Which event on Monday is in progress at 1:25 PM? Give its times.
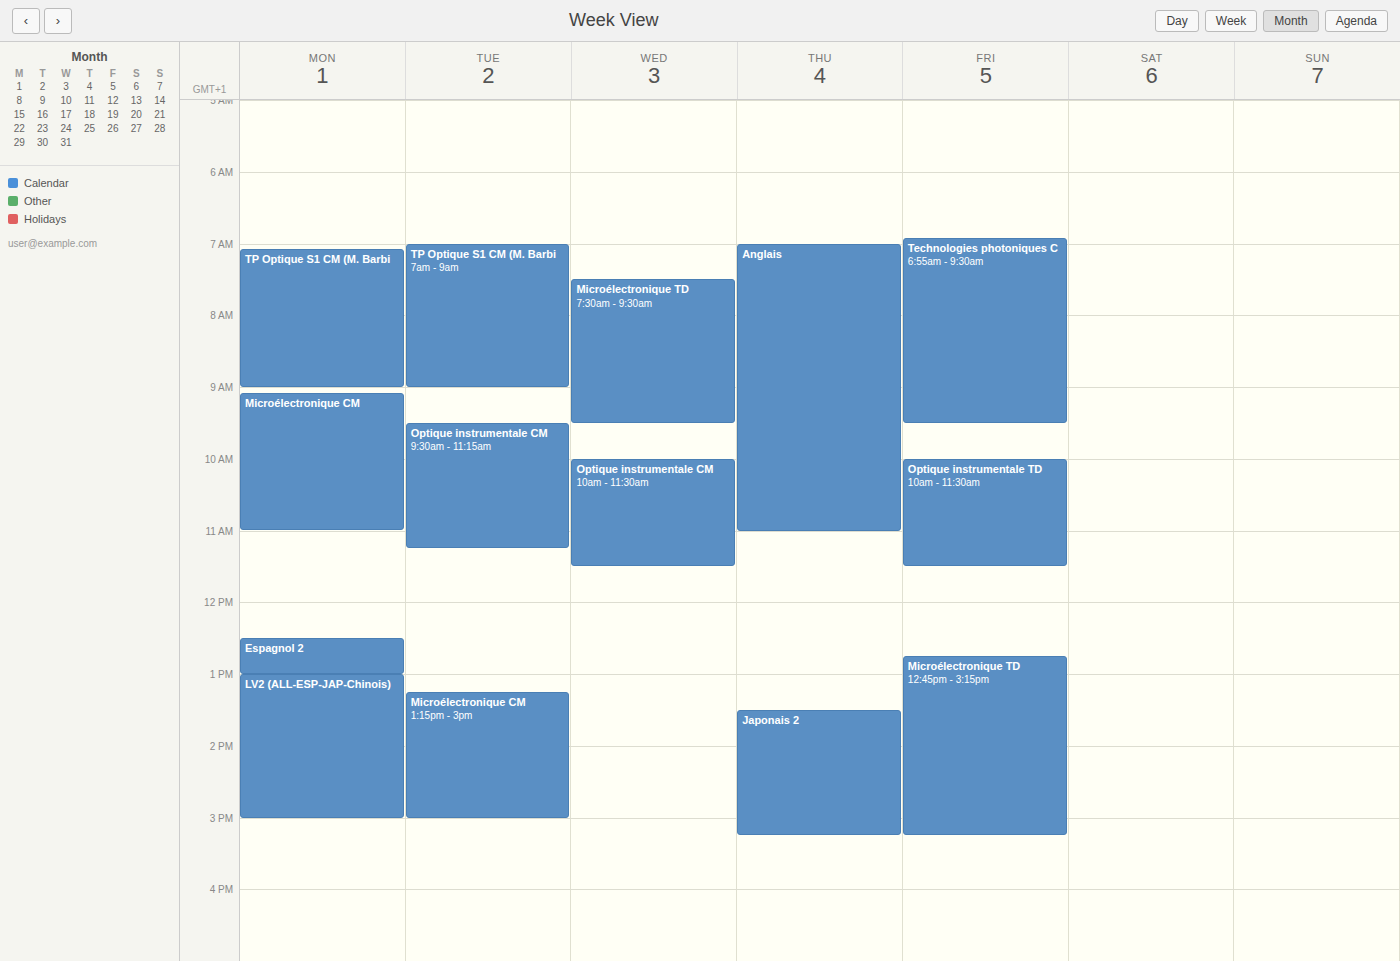
"LV2 (ALL-ESP-JAP-Chinois)", 1:00 PM to 3:00 PM